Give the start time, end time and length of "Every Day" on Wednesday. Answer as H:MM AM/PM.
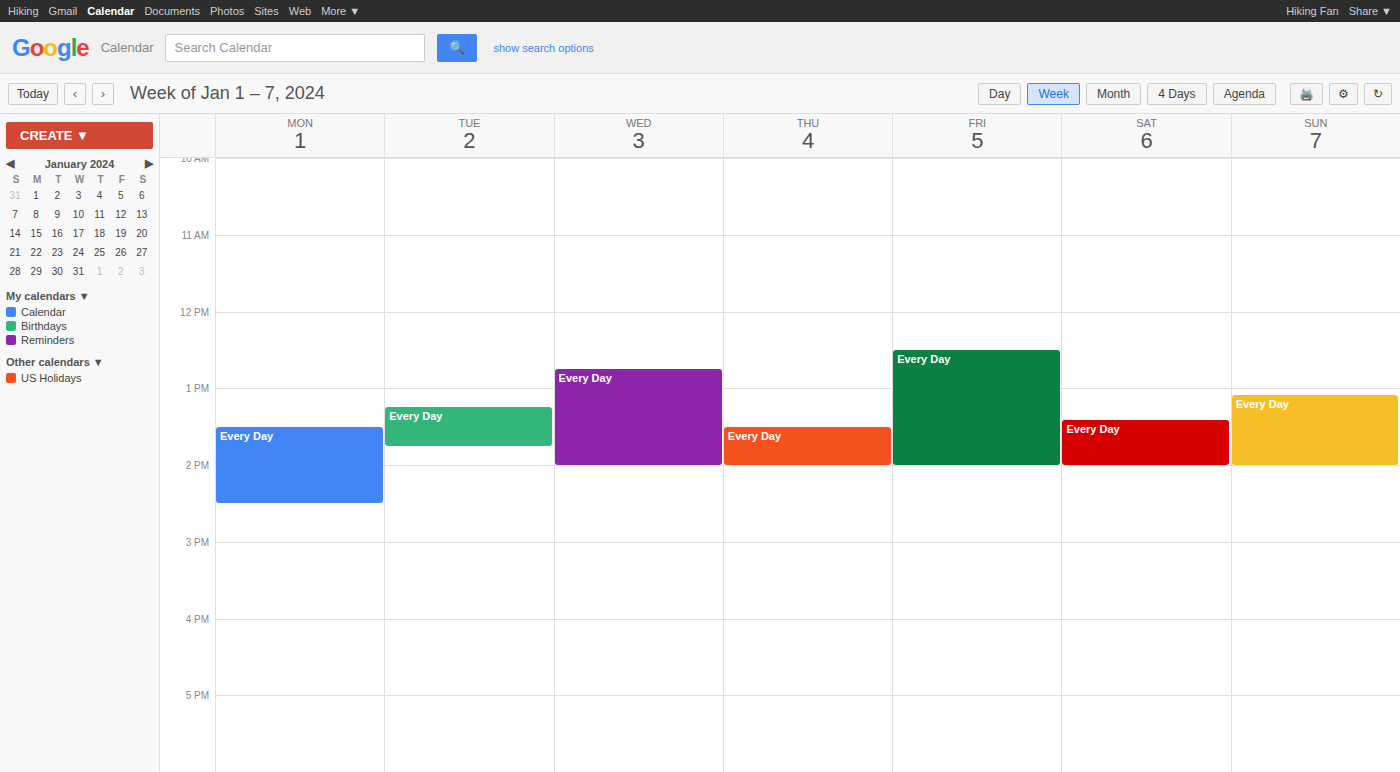
12:45 PM to 2:00 PM, 1 hour 15 minutes